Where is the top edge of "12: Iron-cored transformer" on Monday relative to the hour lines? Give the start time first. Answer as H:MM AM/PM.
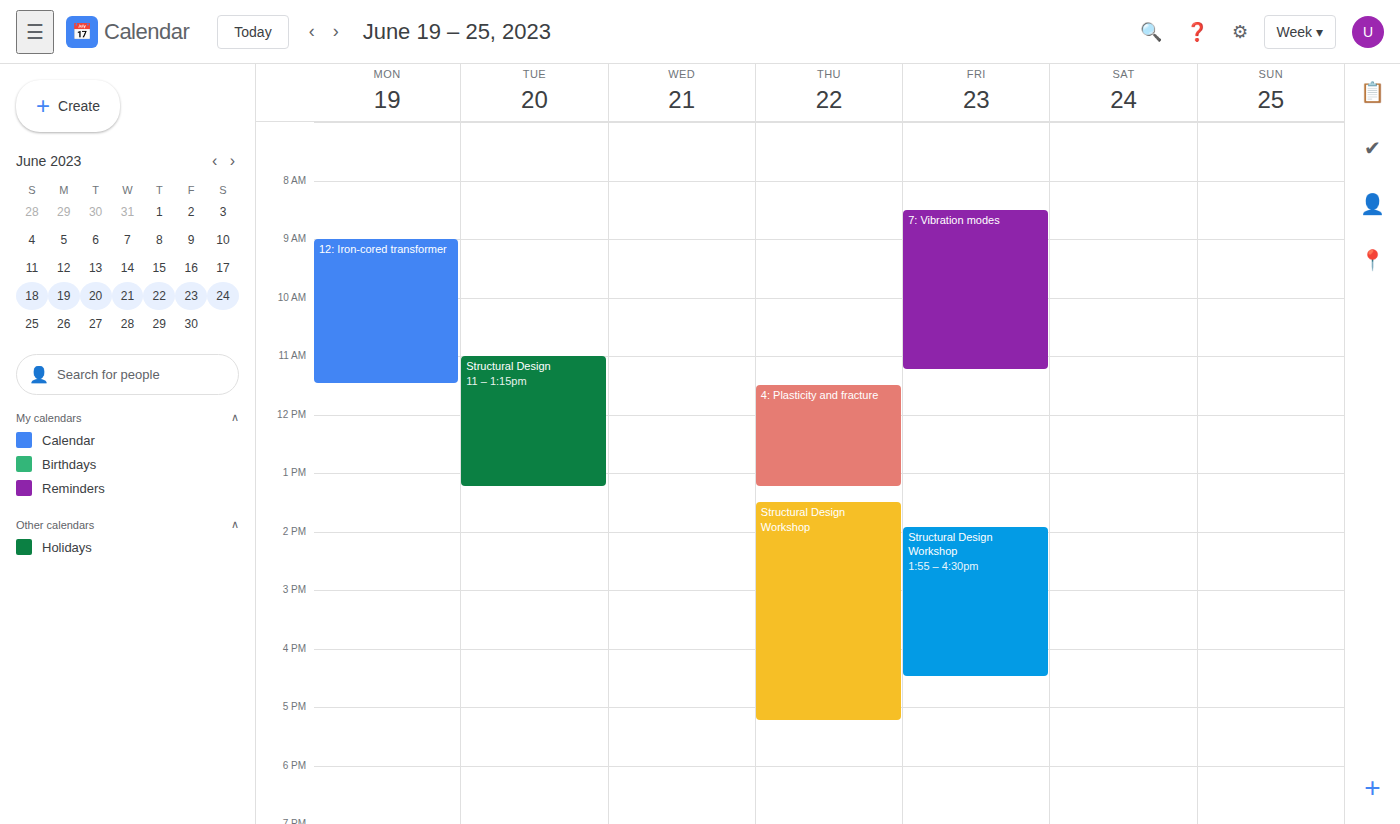
9:00 AM -- exactly on the 9 AM line.